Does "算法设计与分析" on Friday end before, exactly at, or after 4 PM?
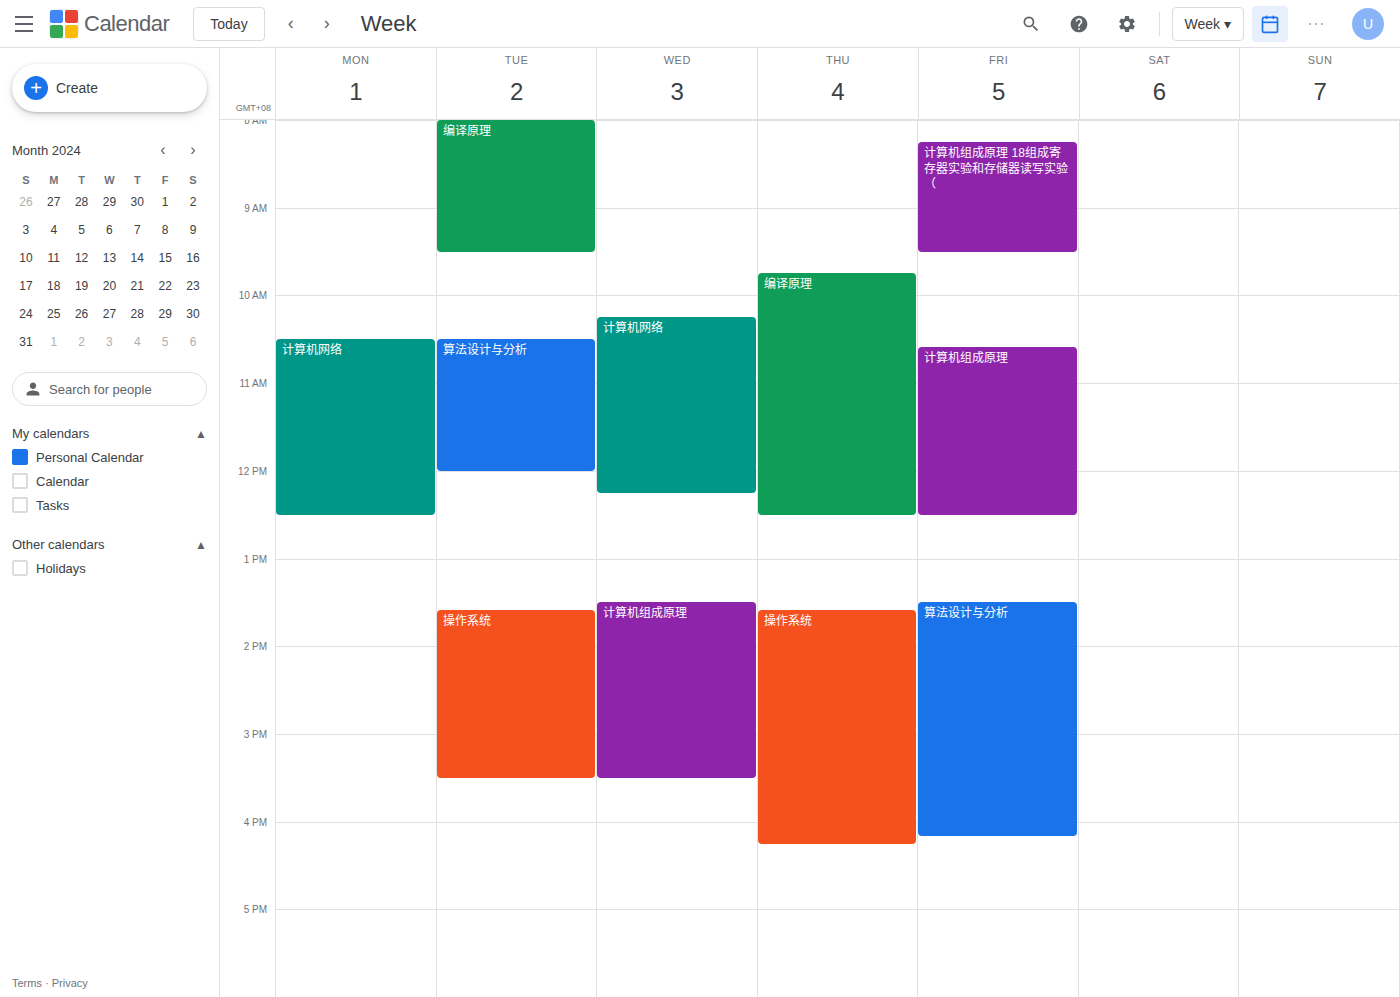
4:10 PM -- after 4 PM, 10 minutes below the 4 PM line.